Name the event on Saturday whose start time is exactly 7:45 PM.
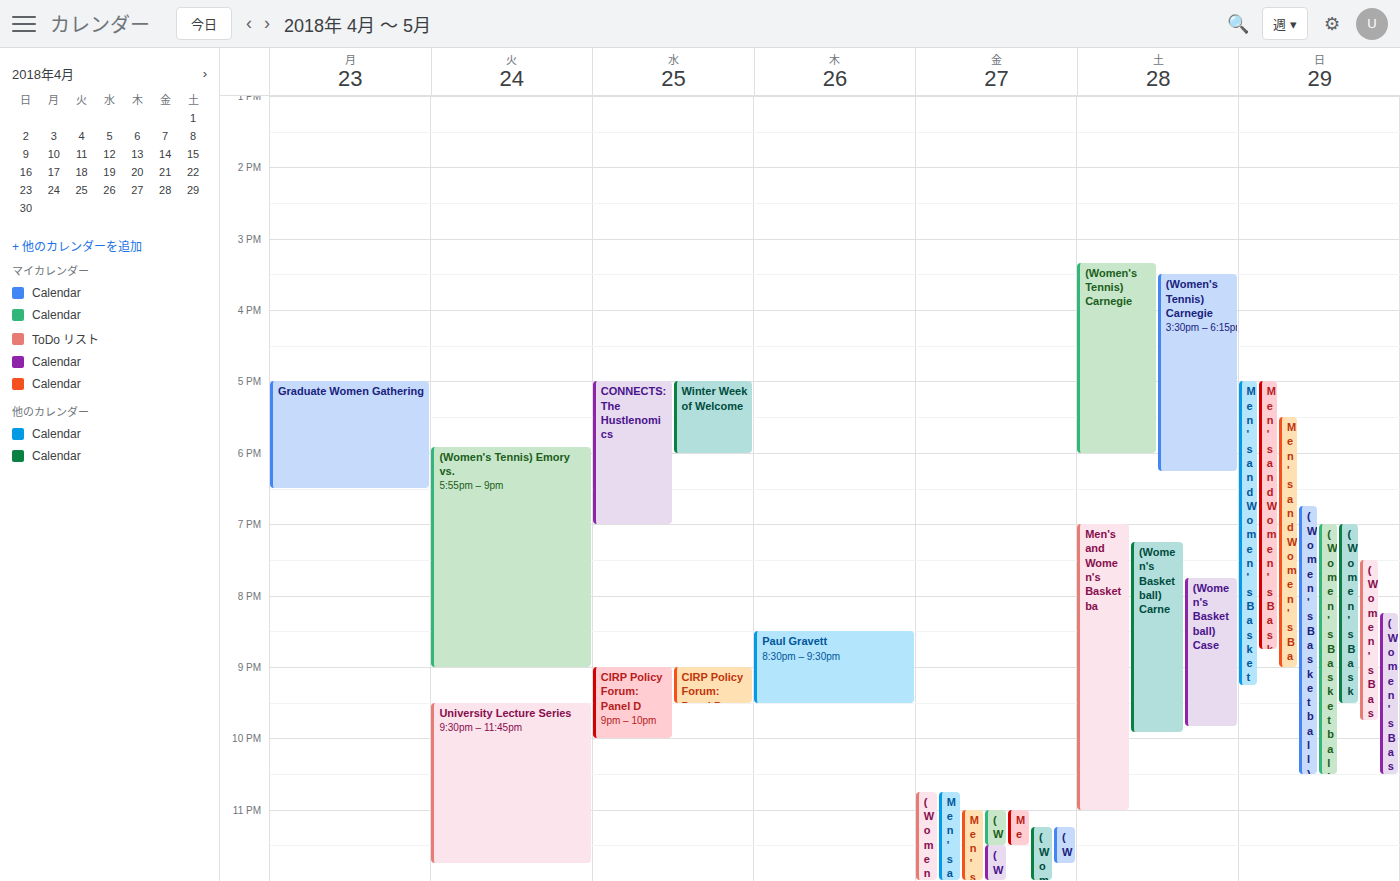
"(Women's Basketball) Case"